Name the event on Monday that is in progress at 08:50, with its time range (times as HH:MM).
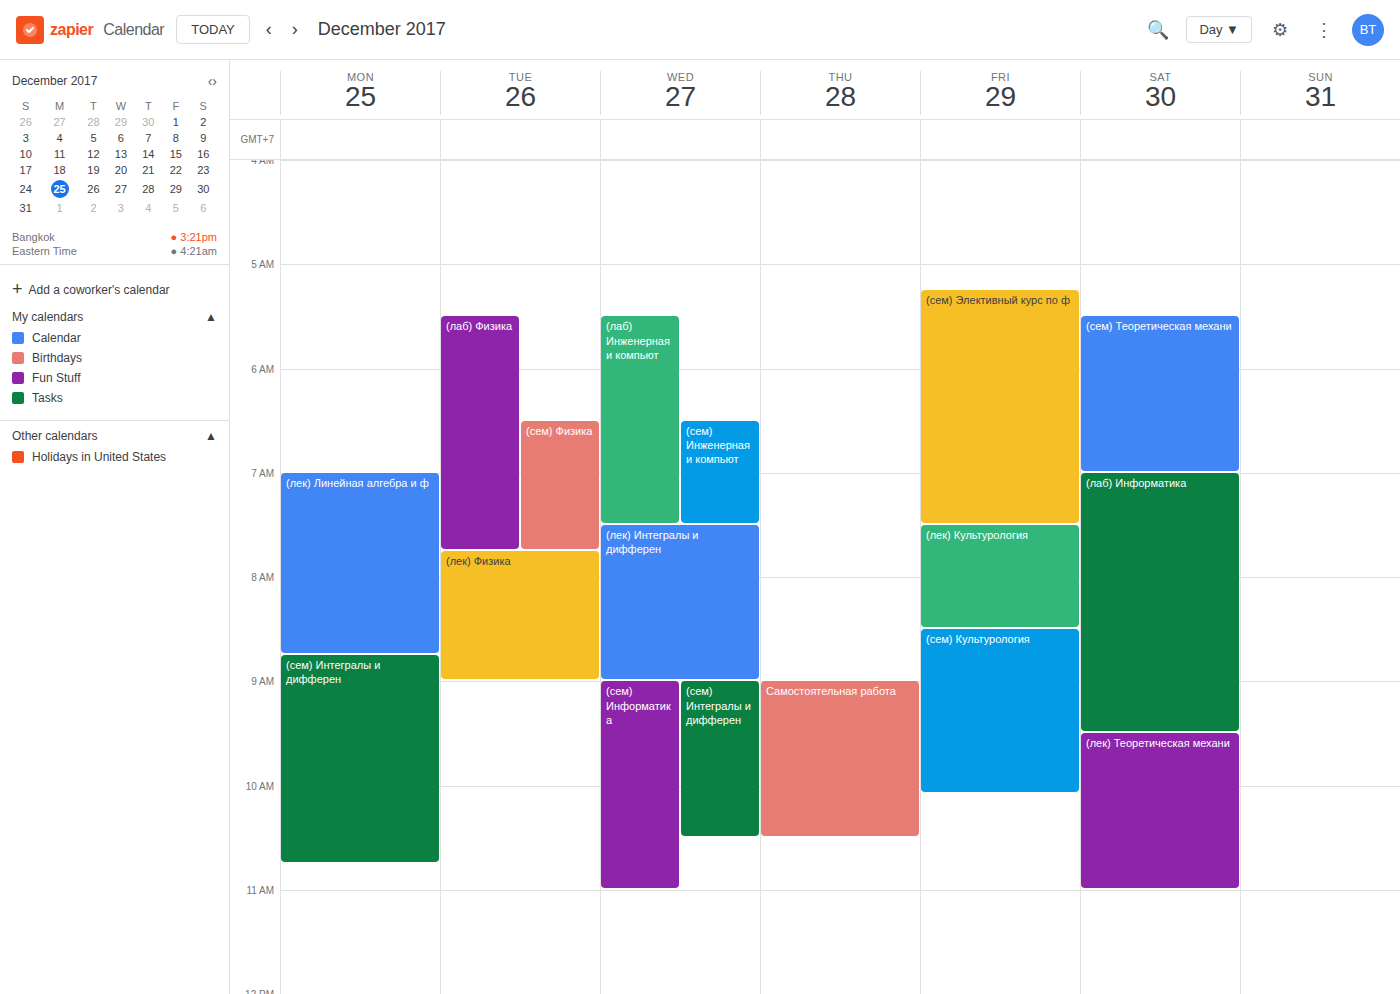
"(сем) Интегралы и дифферен", 08:45 to 10:45